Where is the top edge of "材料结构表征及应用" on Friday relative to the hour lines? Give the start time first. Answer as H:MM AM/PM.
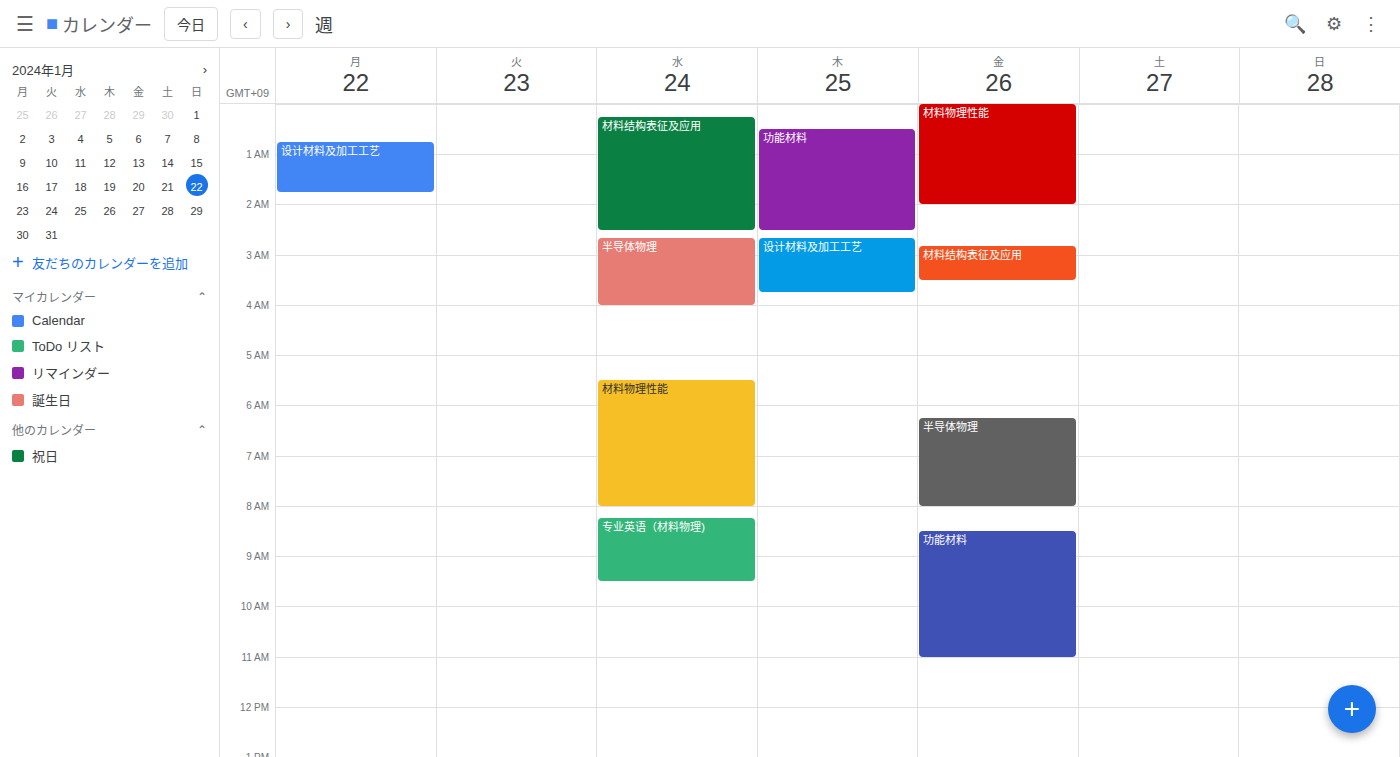
2:50 AM -- neither: 50 minutes below the 2 AM line and 10 minutes above the 3 AM line.